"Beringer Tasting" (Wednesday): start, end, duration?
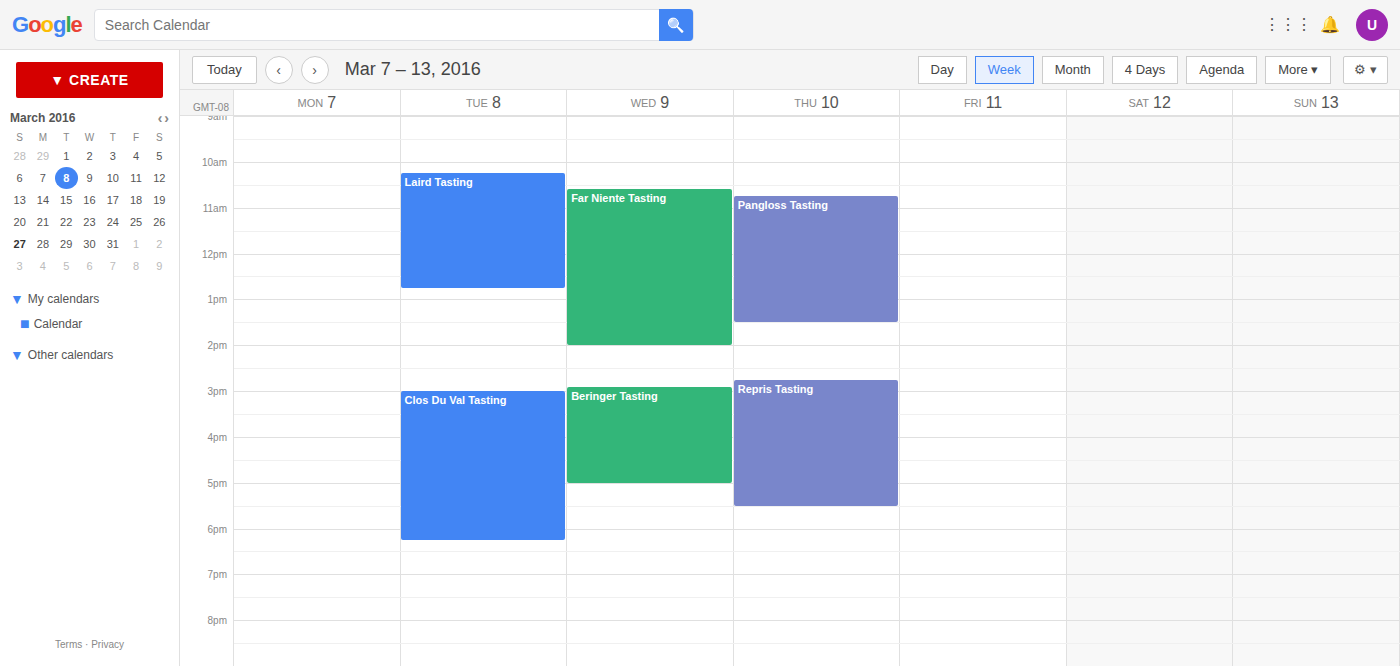
2:55 PM to 5:00 PM, 2 hours 5 minutes